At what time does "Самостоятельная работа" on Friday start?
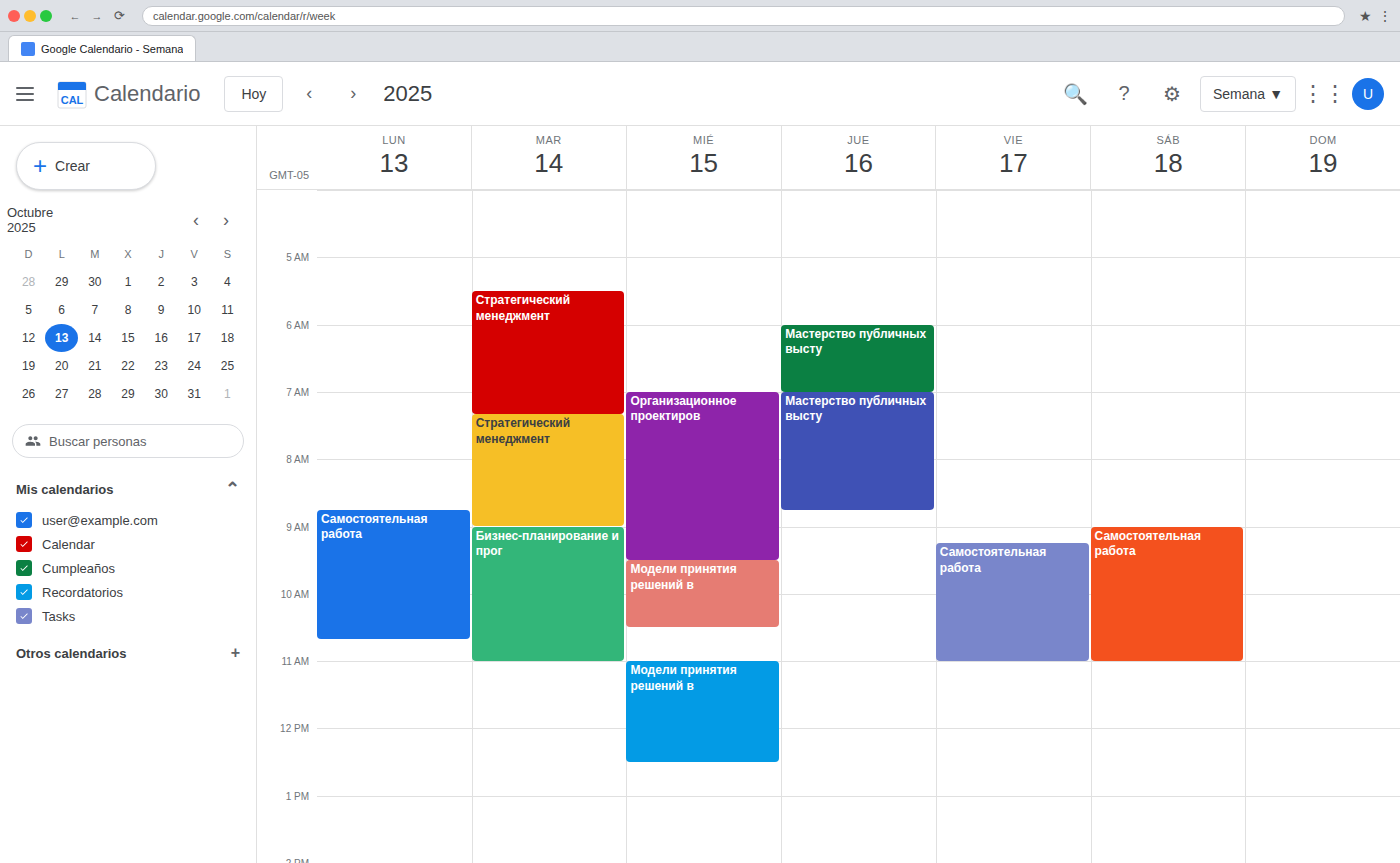
9:15 AM